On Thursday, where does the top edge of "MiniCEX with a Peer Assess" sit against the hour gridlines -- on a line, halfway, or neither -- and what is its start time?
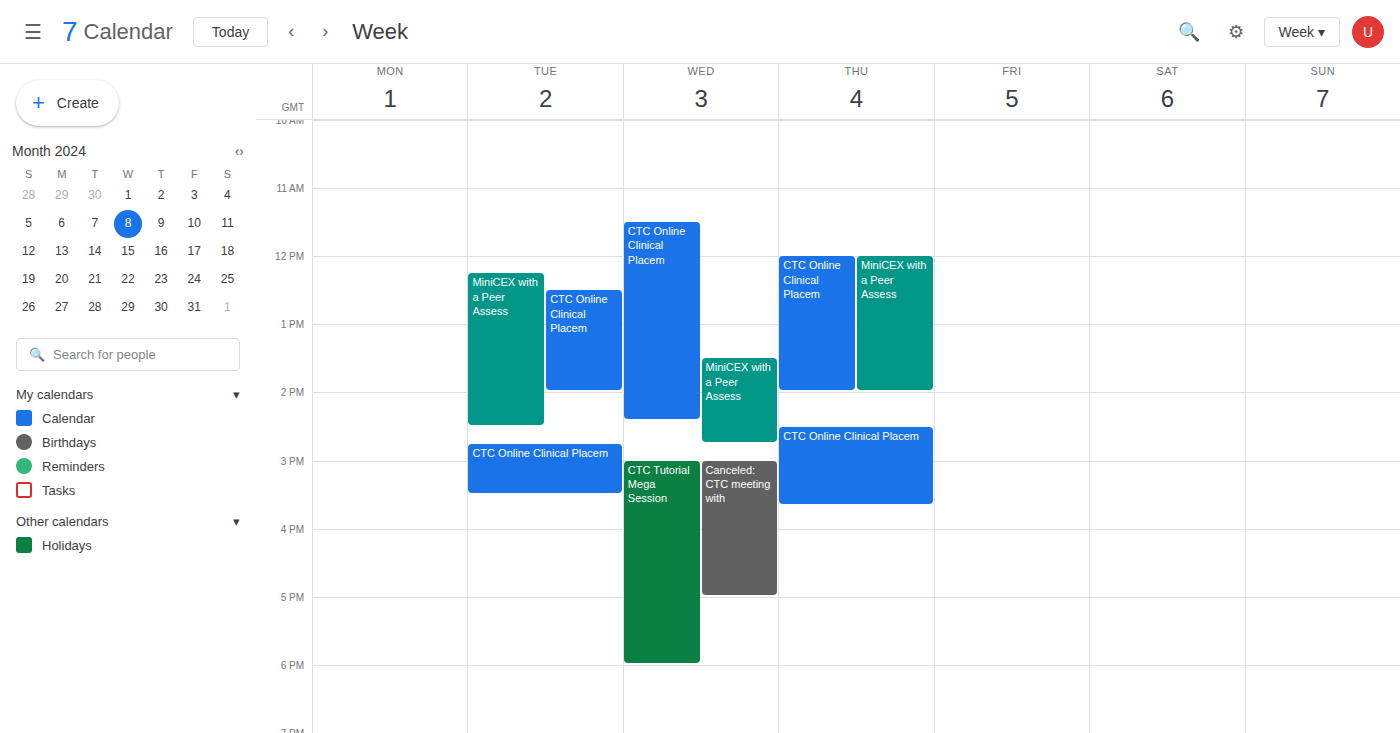
12:00 PM -- exactly on the 12 PM line.